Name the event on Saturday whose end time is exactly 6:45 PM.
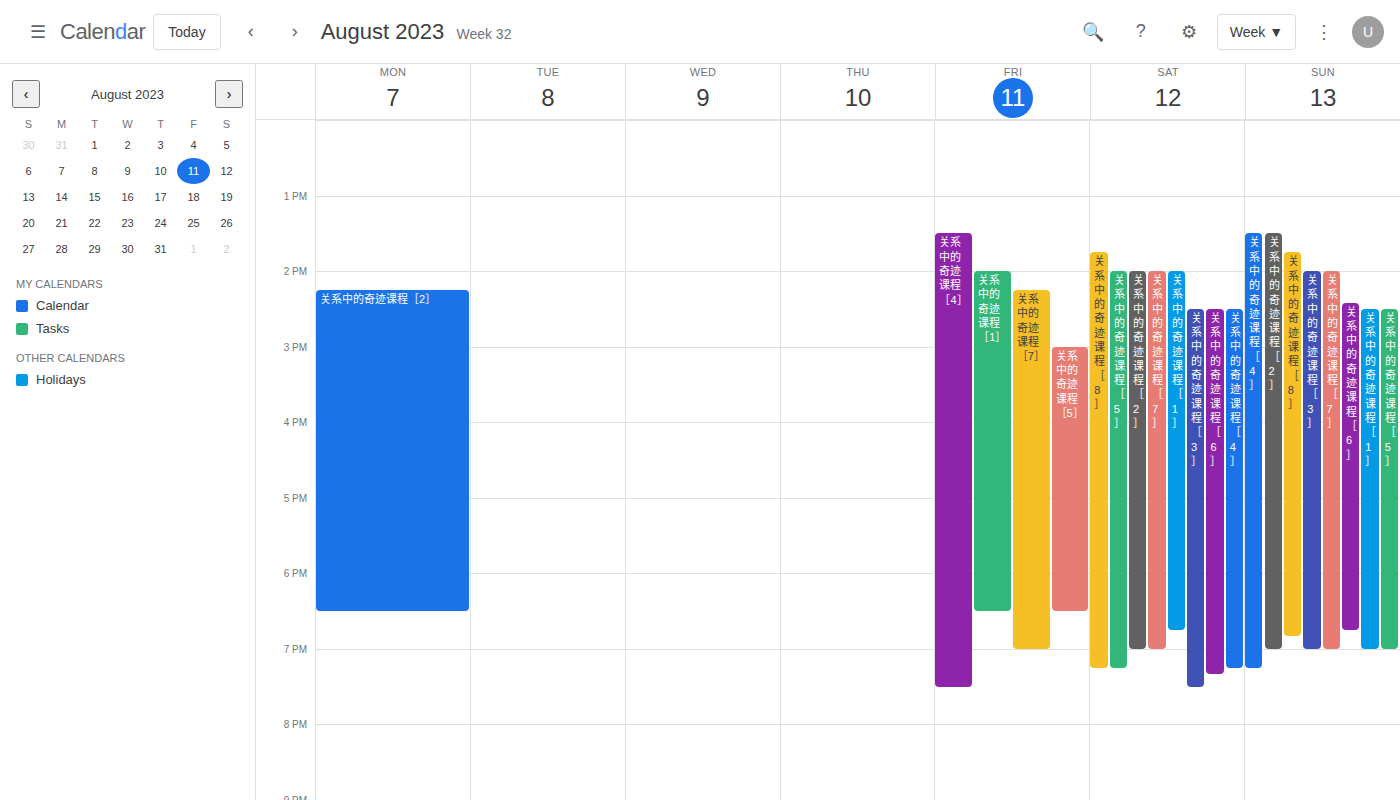
"关系中的奇迹课程［1］"